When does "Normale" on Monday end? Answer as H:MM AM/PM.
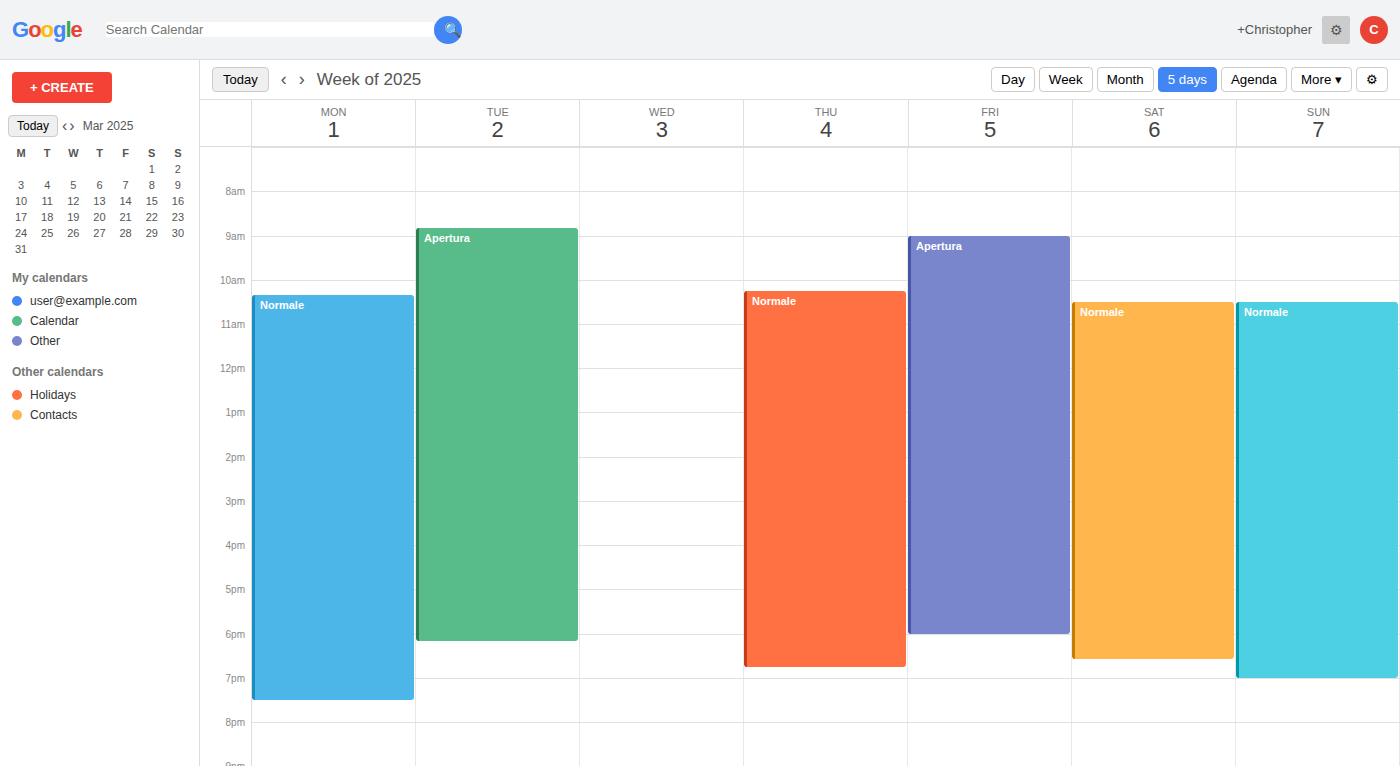
7:30 PM